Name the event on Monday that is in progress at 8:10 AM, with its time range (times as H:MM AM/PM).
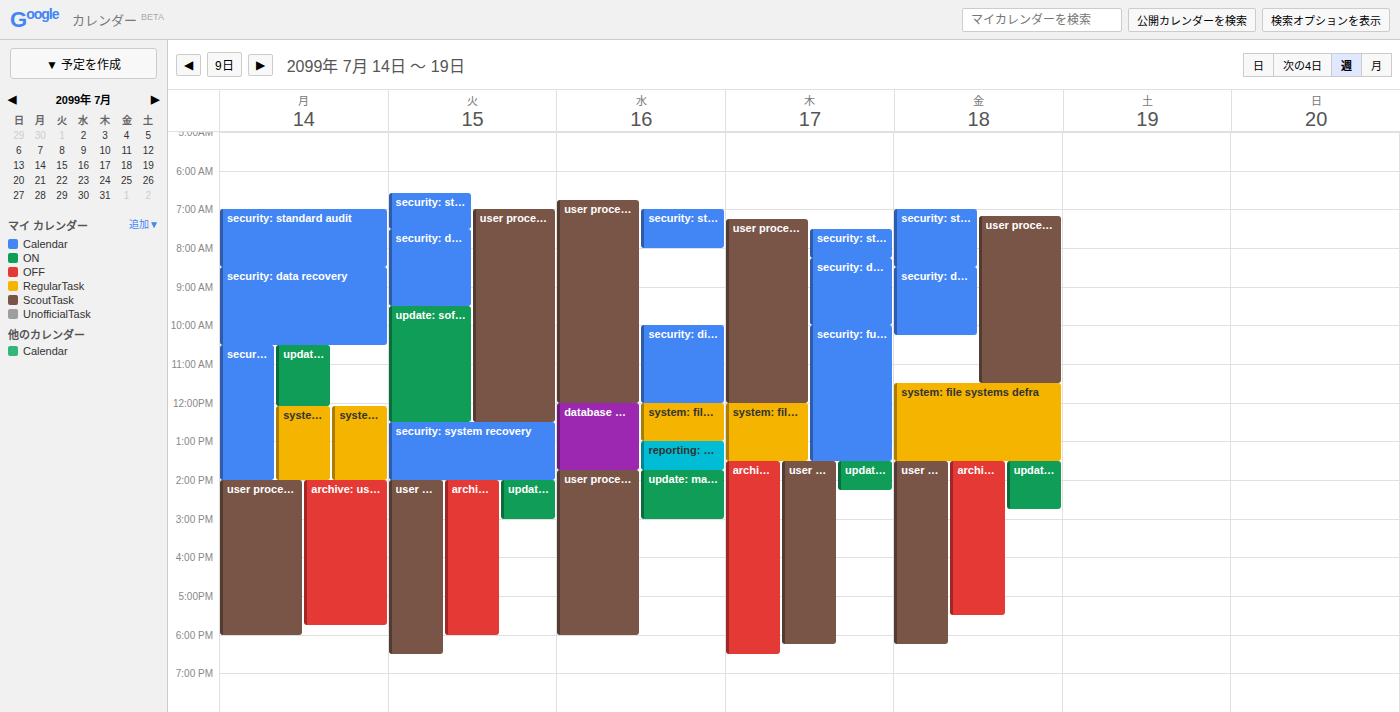
"security: standard audit", 7:00 AM to 8:30 AM